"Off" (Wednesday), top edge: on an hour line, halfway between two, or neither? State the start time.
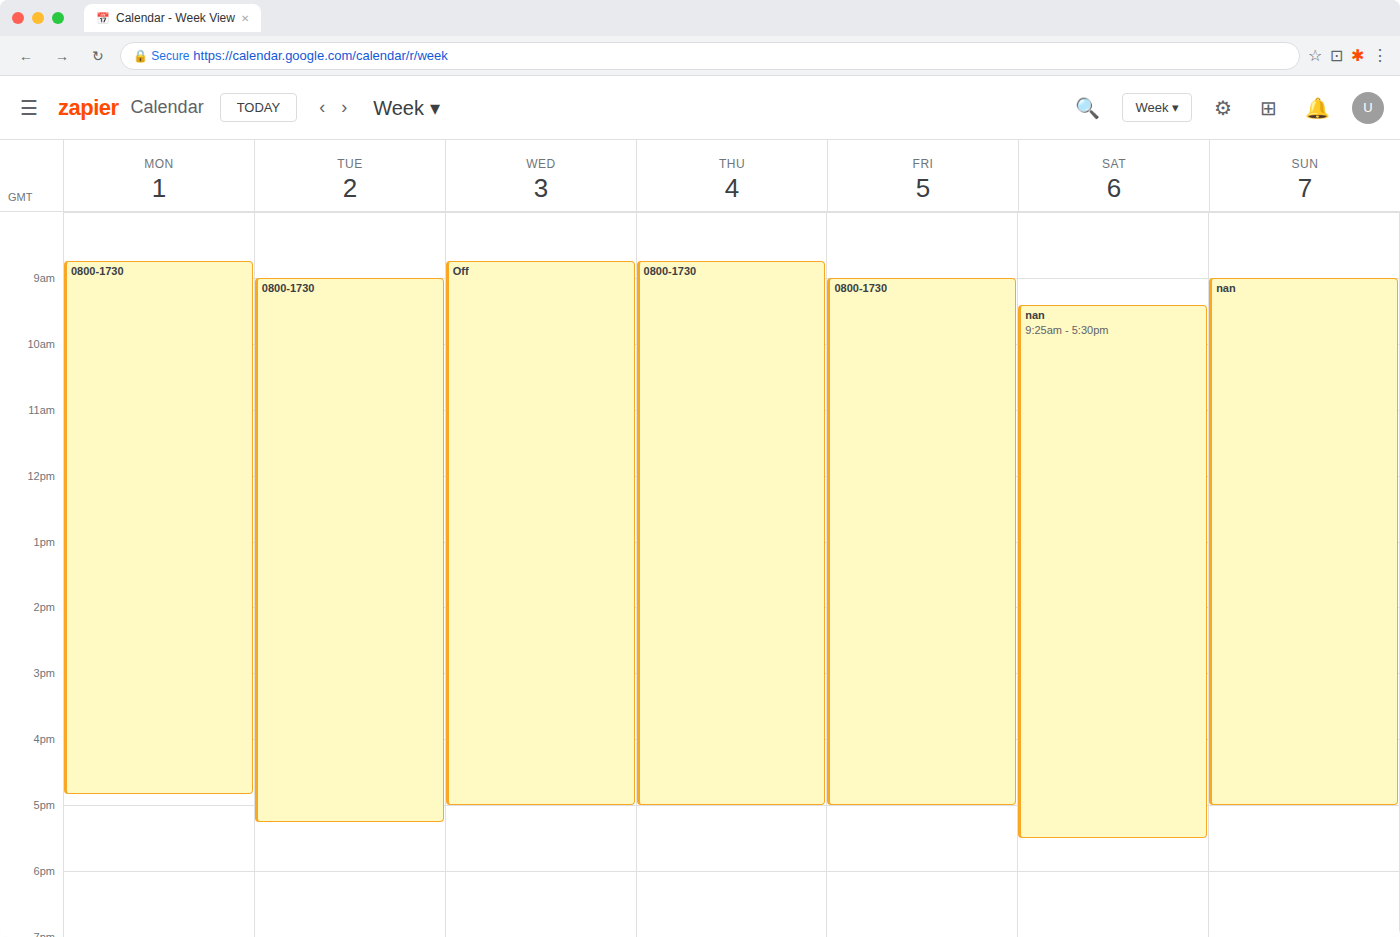
8:45 AM -- neither: three quarters of the way from the 8 AM line to the 9 AM line.